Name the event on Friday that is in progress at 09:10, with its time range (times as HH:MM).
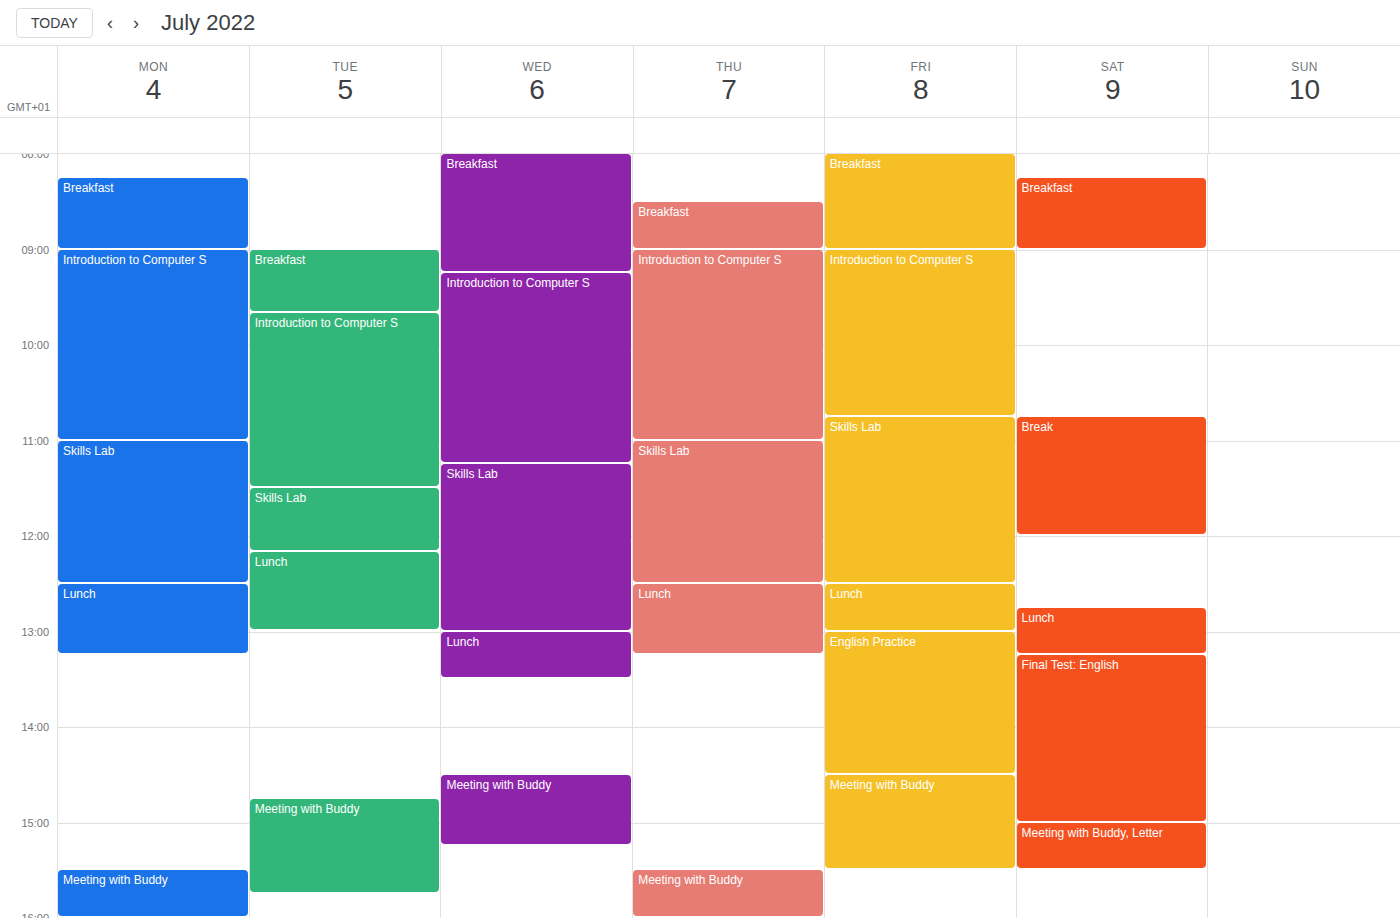
"Introduction to Computer S", 09:00 to 10:45